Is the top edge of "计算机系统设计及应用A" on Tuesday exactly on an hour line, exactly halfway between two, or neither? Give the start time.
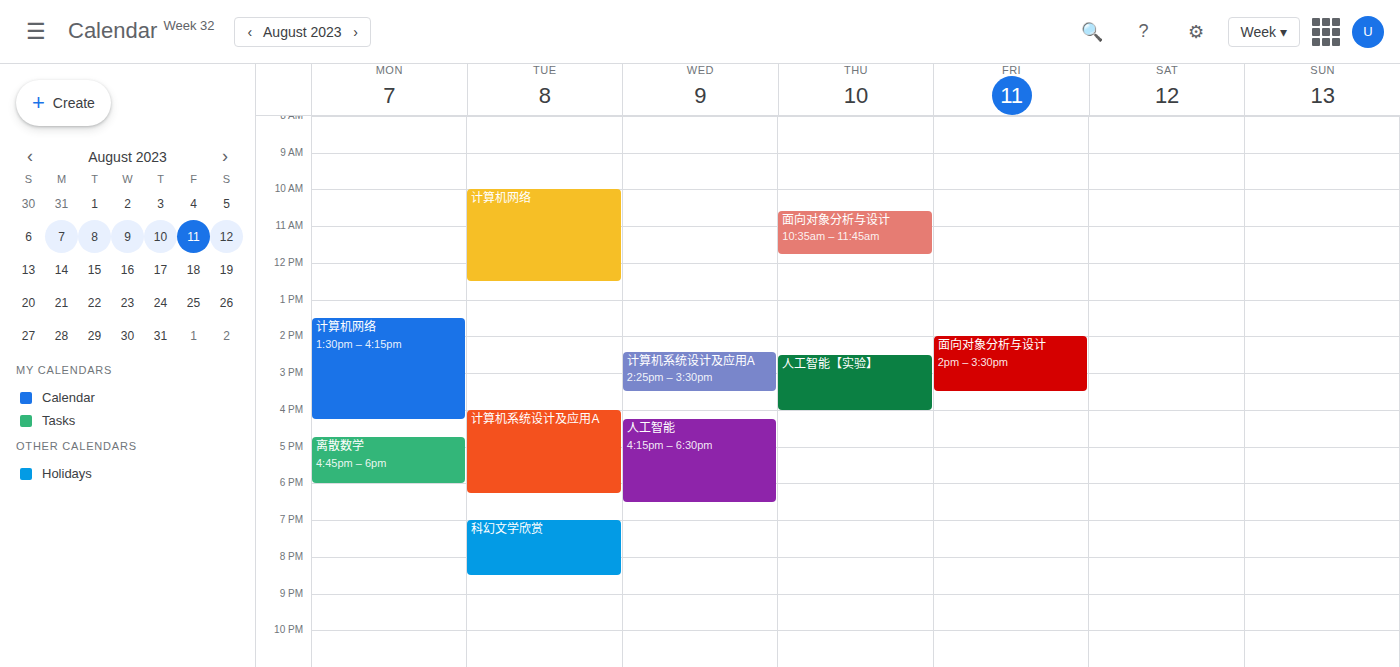
4:00 PM -- exactly on the 4 PM line.